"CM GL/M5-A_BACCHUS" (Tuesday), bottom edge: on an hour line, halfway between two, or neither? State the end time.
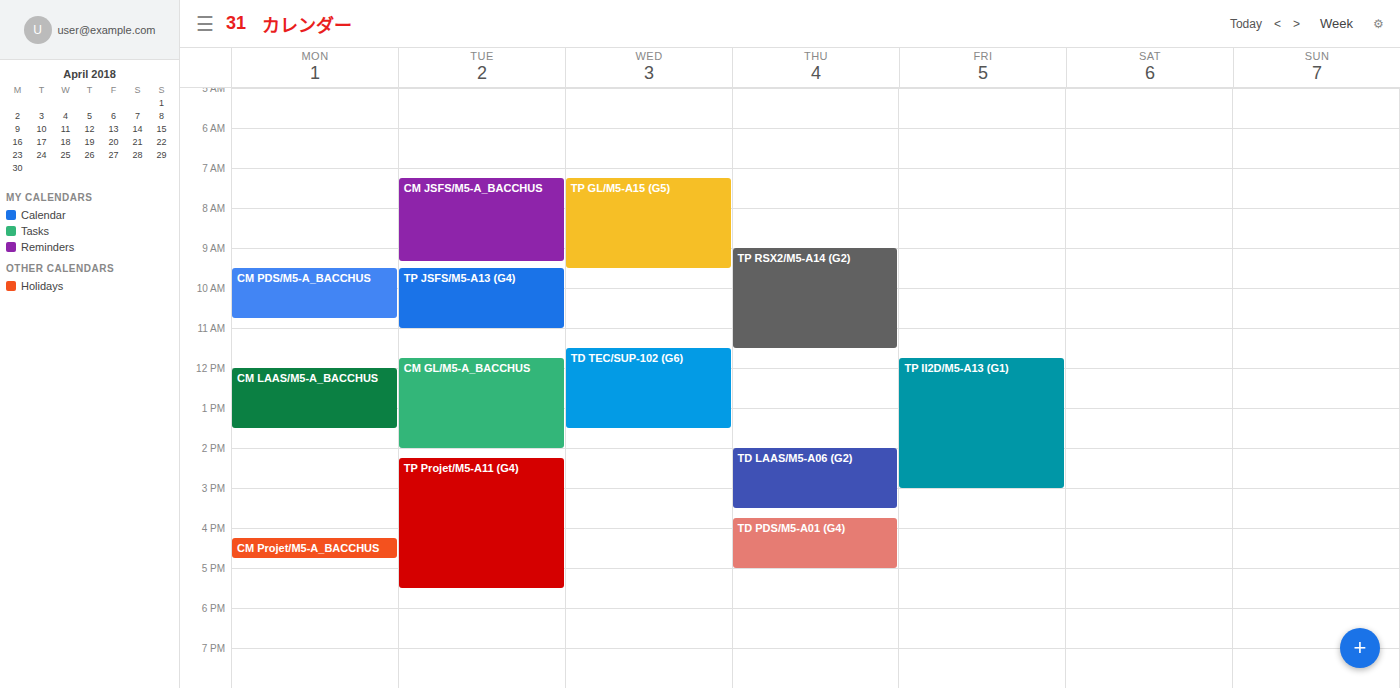
14:00 -- exactly on the 14:00 line.